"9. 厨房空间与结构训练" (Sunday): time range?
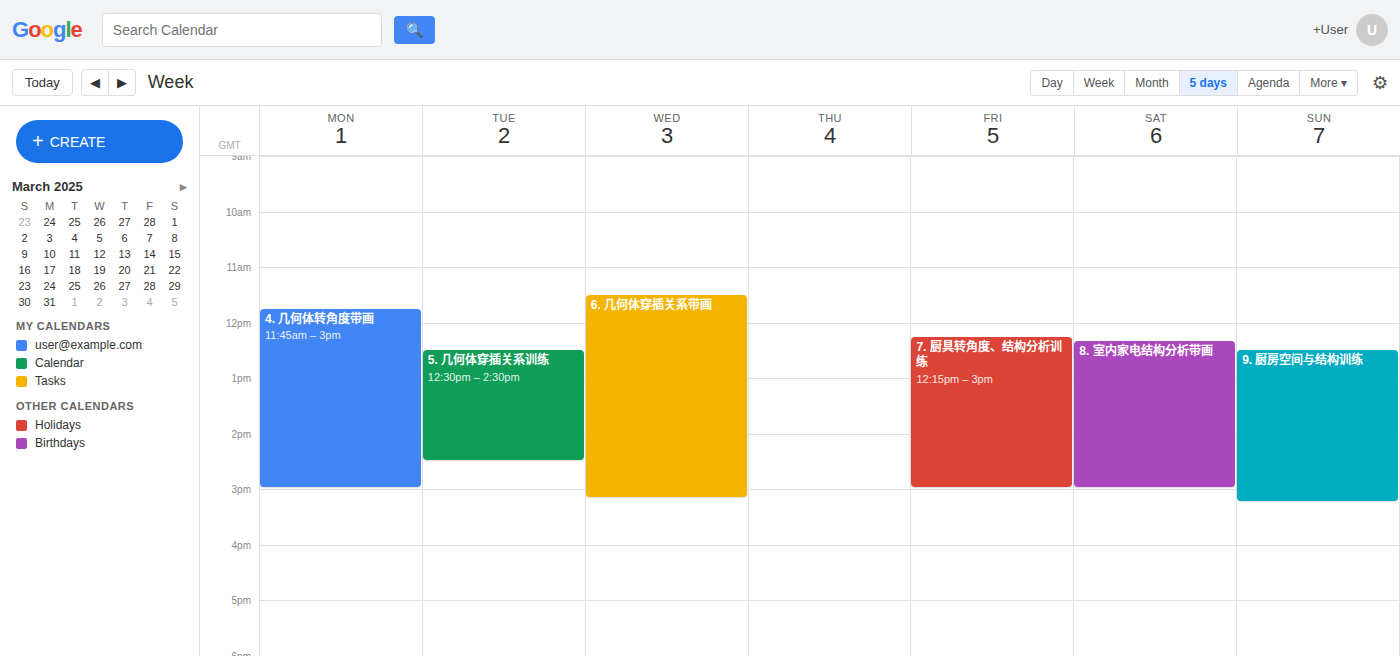
12:30 PM to 3:15 PM